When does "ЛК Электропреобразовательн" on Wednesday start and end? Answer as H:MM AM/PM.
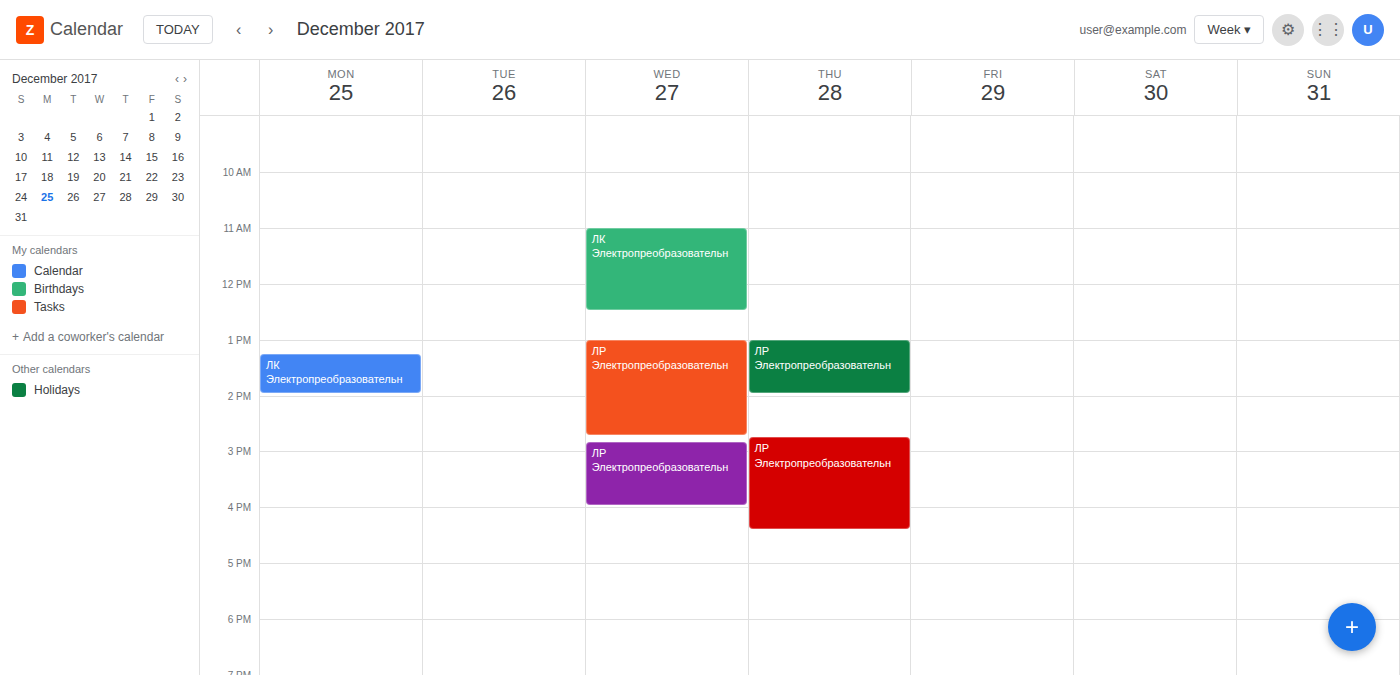
11:00 AM to 12:30 PM